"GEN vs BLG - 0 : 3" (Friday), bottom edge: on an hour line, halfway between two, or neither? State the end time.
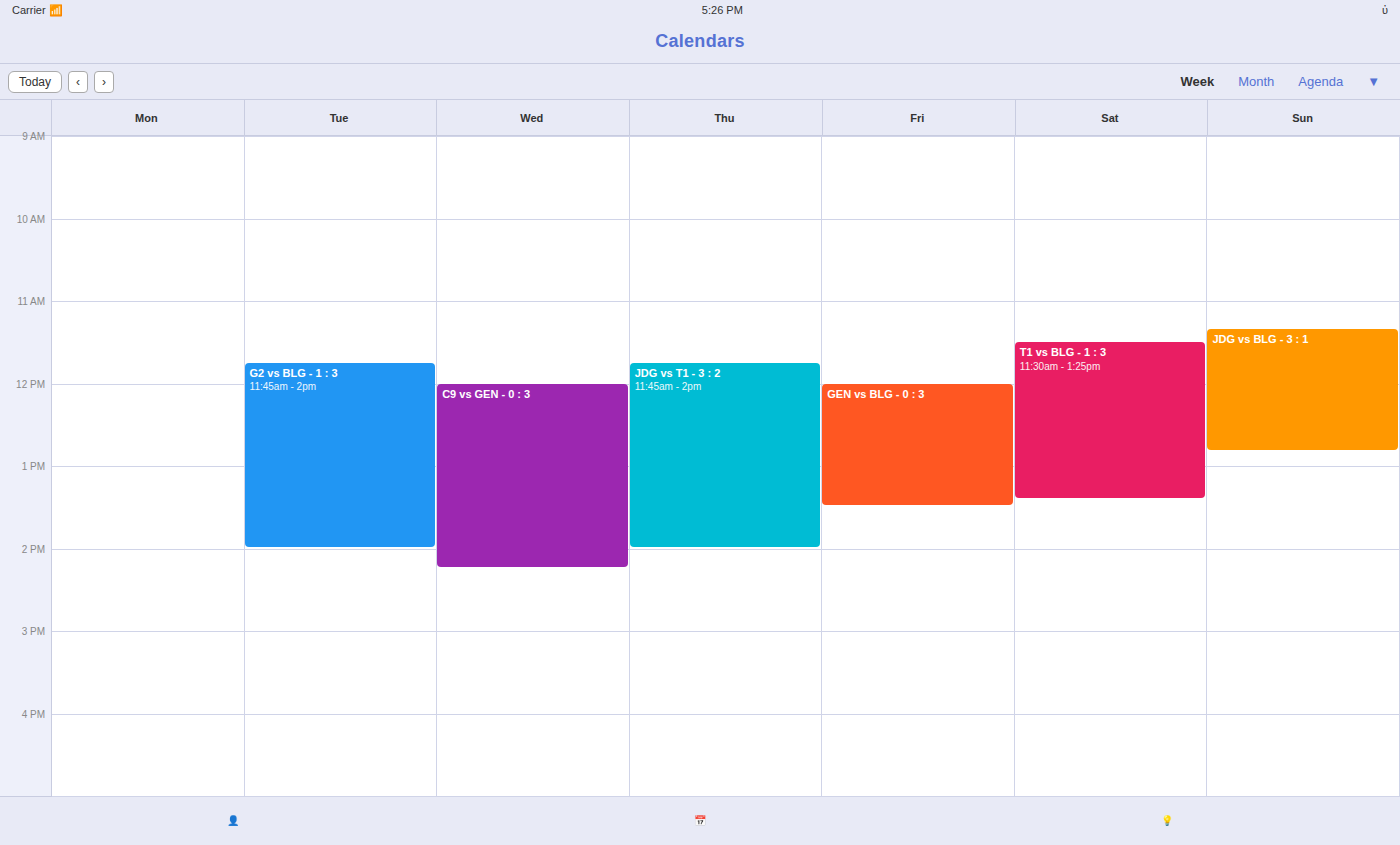
1:30 PM -- halfway between the 1 PM and 2 PM lines.